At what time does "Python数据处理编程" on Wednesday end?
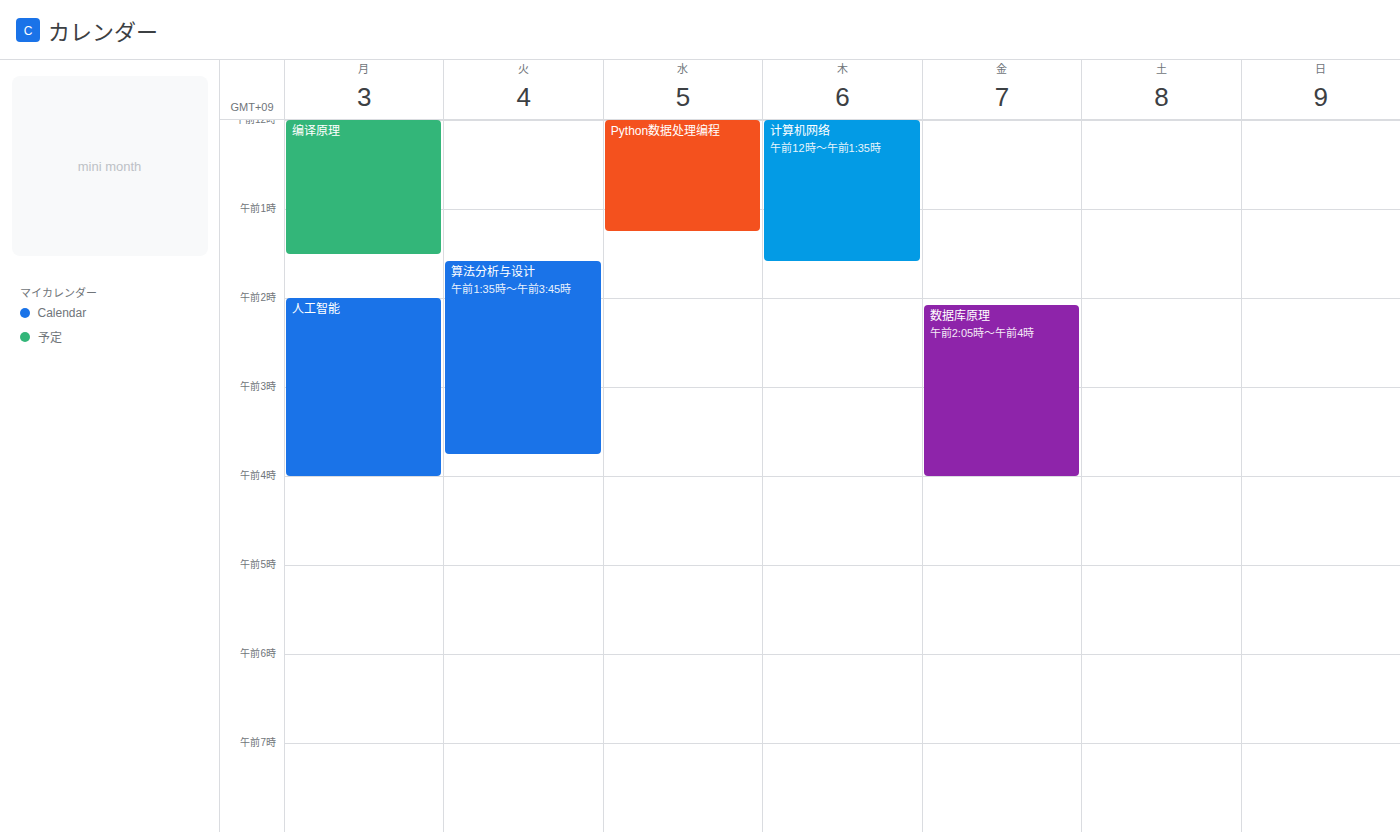
01:15